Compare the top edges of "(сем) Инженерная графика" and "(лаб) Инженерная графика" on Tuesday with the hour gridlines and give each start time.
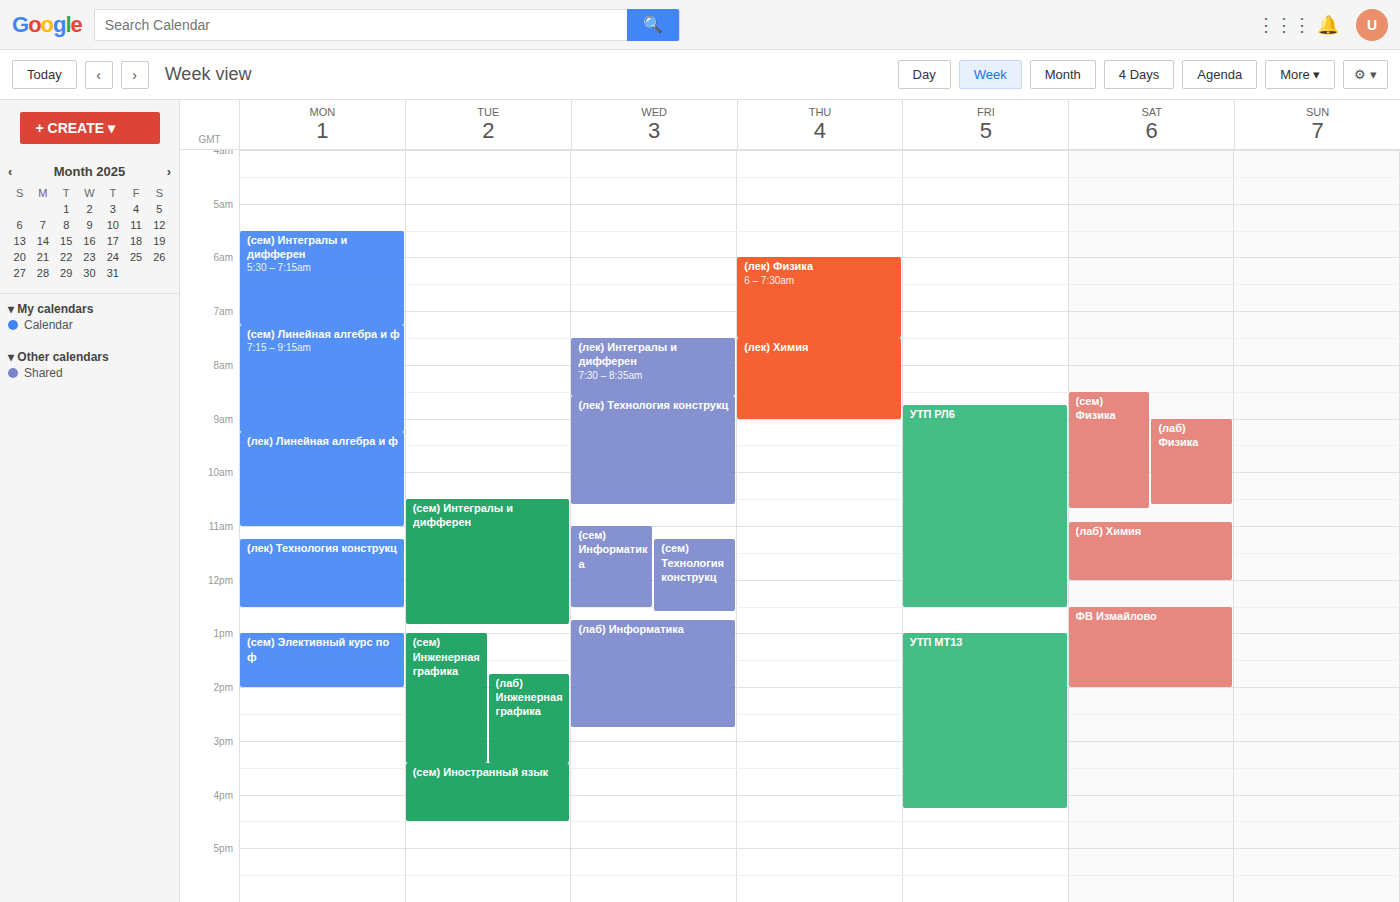
"(сем) Инженерная графика": 1:00 PM, exactly on the 1 PM line. "(лаб) Инженерная графика": 1:45 PM, neither: three quarters of the way from the 1 PM line to the 2 PM line.